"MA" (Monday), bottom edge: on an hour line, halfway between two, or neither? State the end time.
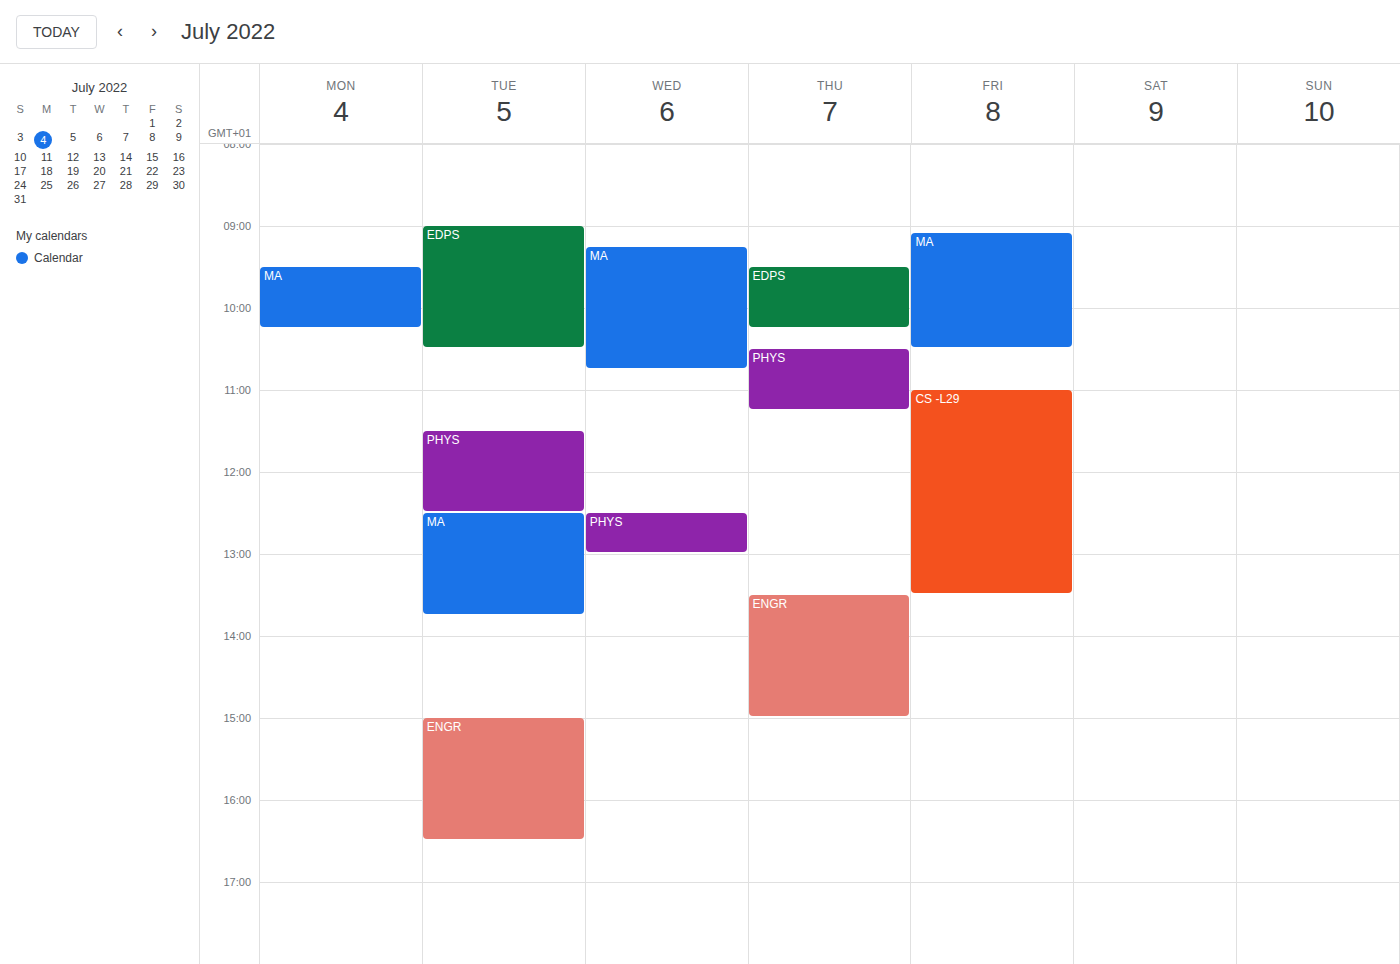
10:15 -- neither: a quarter of the way from the 10:00 line to the 11:00 line.